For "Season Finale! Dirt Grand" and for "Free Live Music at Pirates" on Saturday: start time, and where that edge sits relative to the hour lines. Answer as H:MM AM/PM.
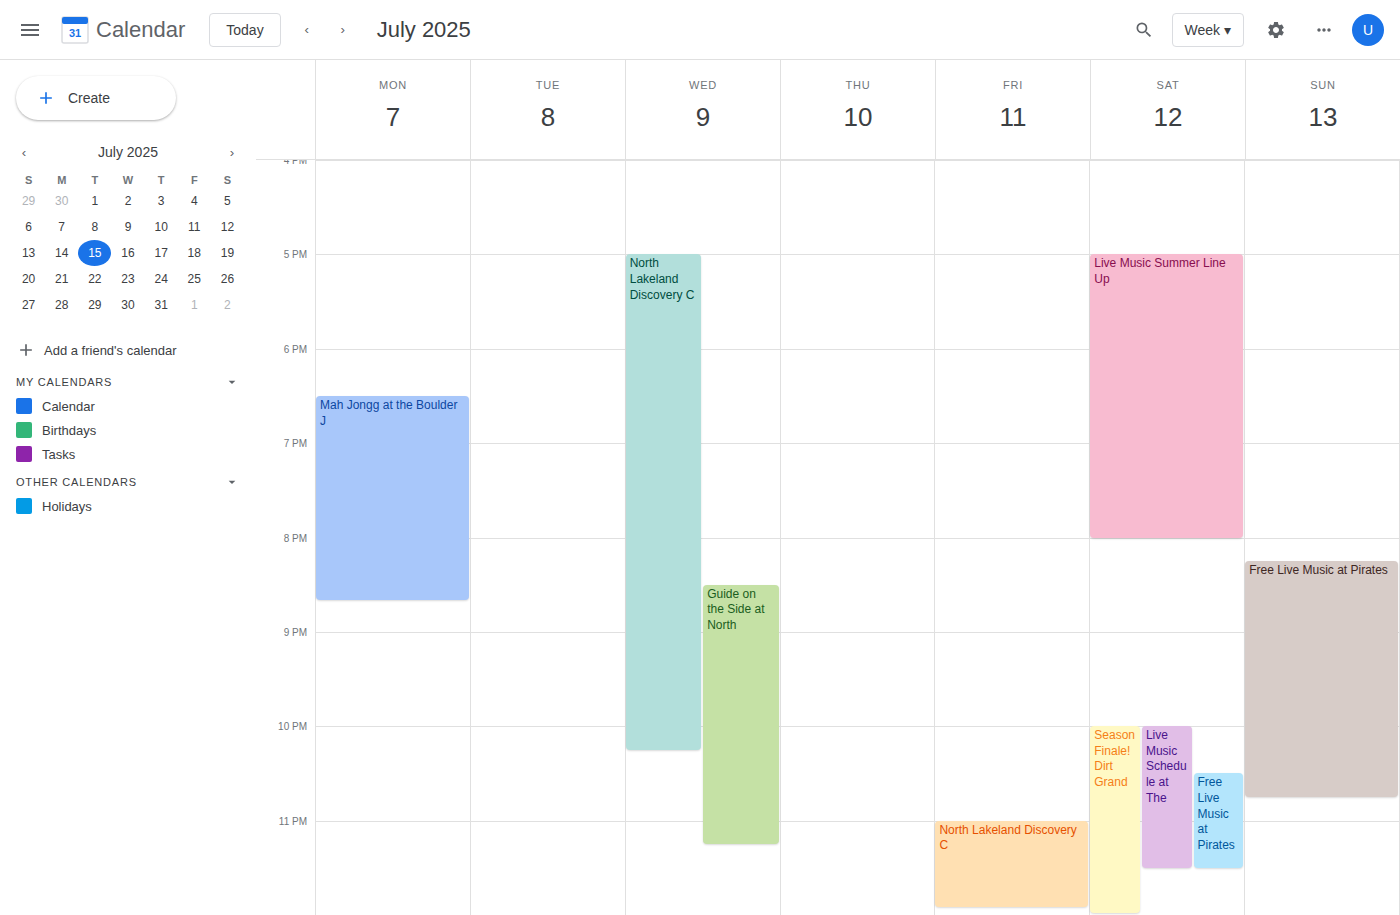
"Season Finale! Dirt Grand": 10:00 PM, exactly on the 10 PM line. "Free Live Music at Pirates": 10:30 PM, halfway between the 10 PM and 11 PM lines.